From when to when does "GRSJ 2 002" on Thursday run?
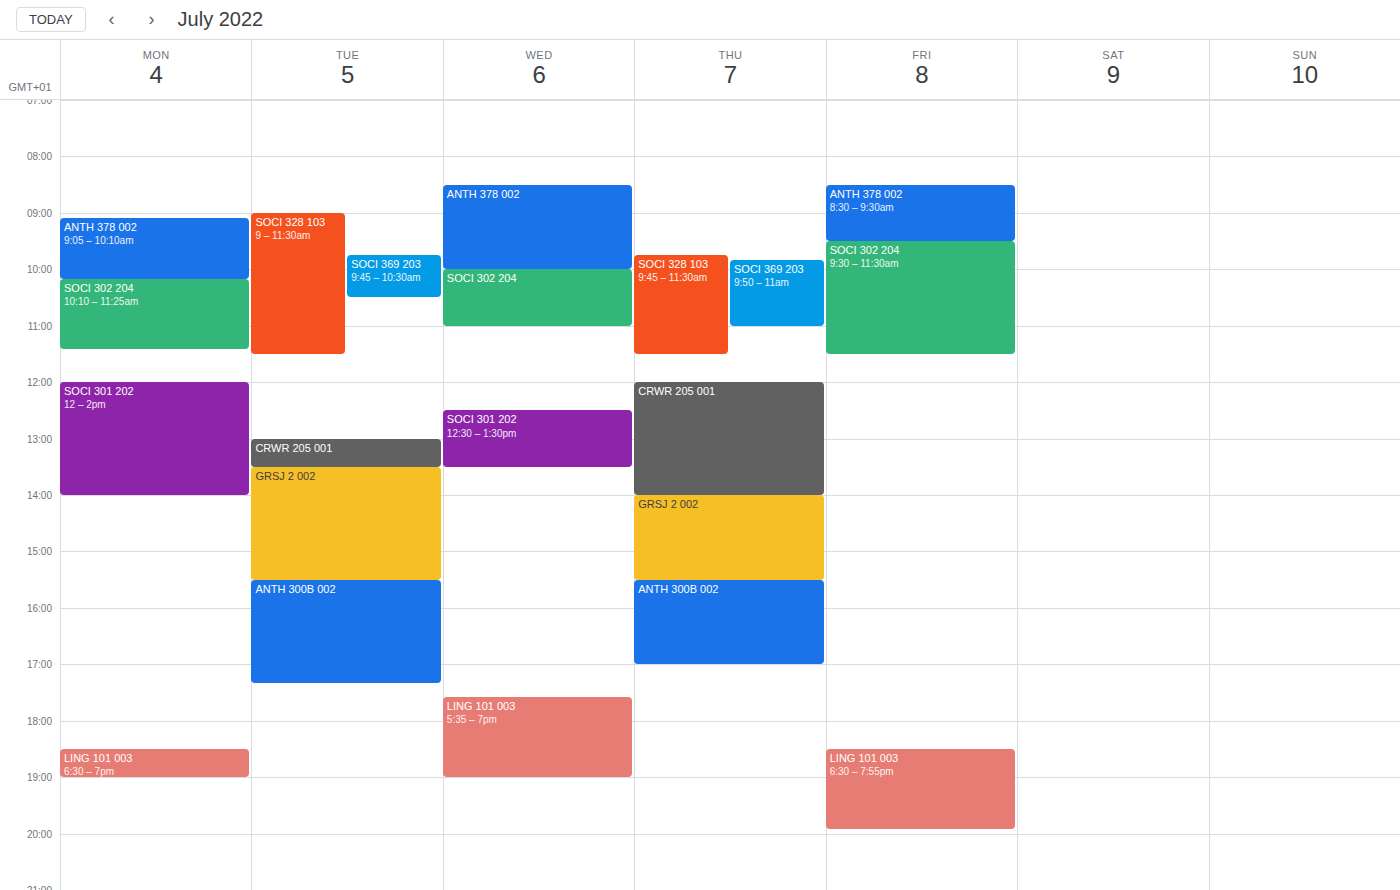
2:00 PM to 3:30 PM